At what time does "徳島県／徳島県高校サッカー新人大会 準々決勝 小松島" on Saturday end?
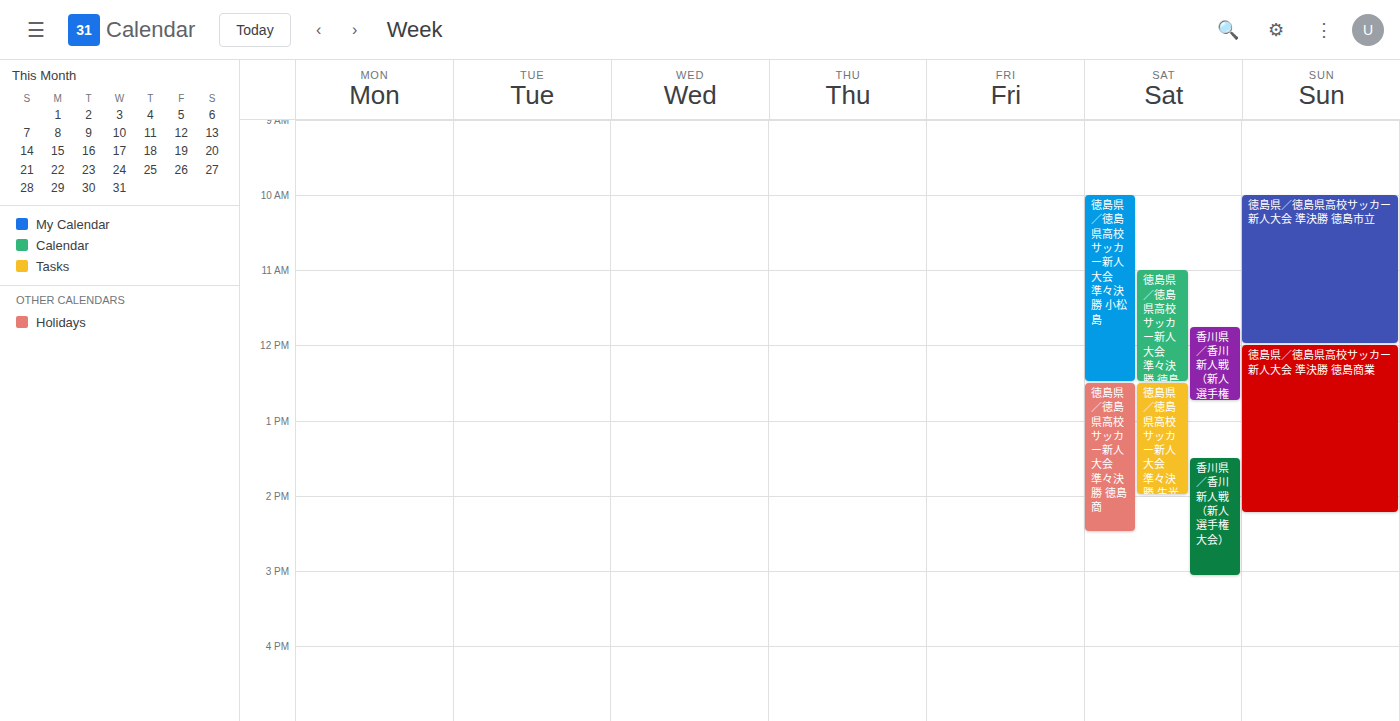
12:30 PM